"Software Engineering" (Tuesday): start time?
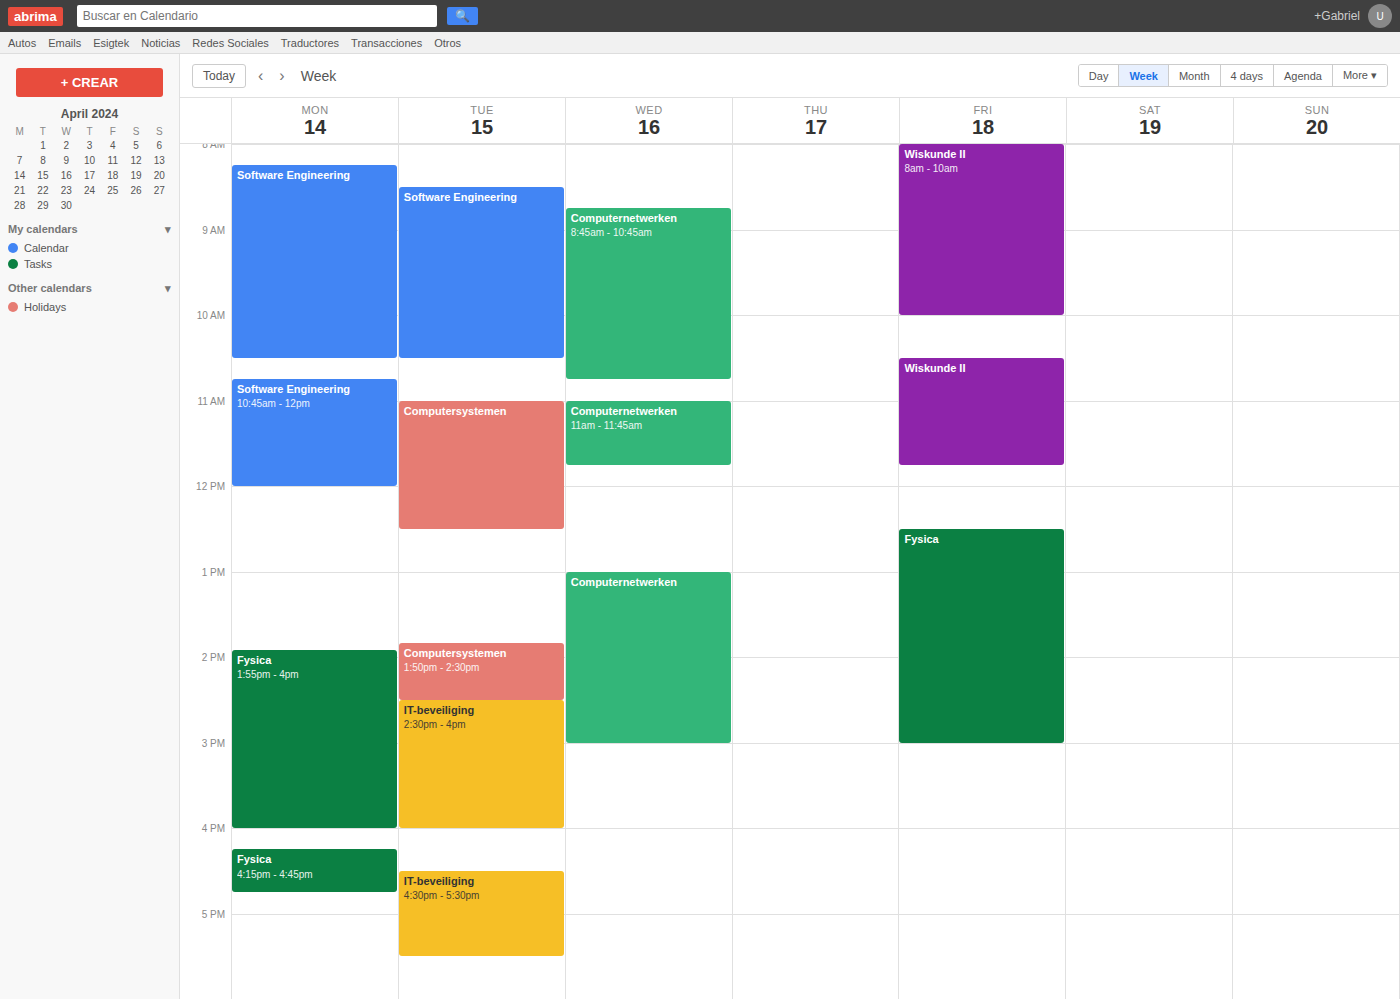
8:30 AM